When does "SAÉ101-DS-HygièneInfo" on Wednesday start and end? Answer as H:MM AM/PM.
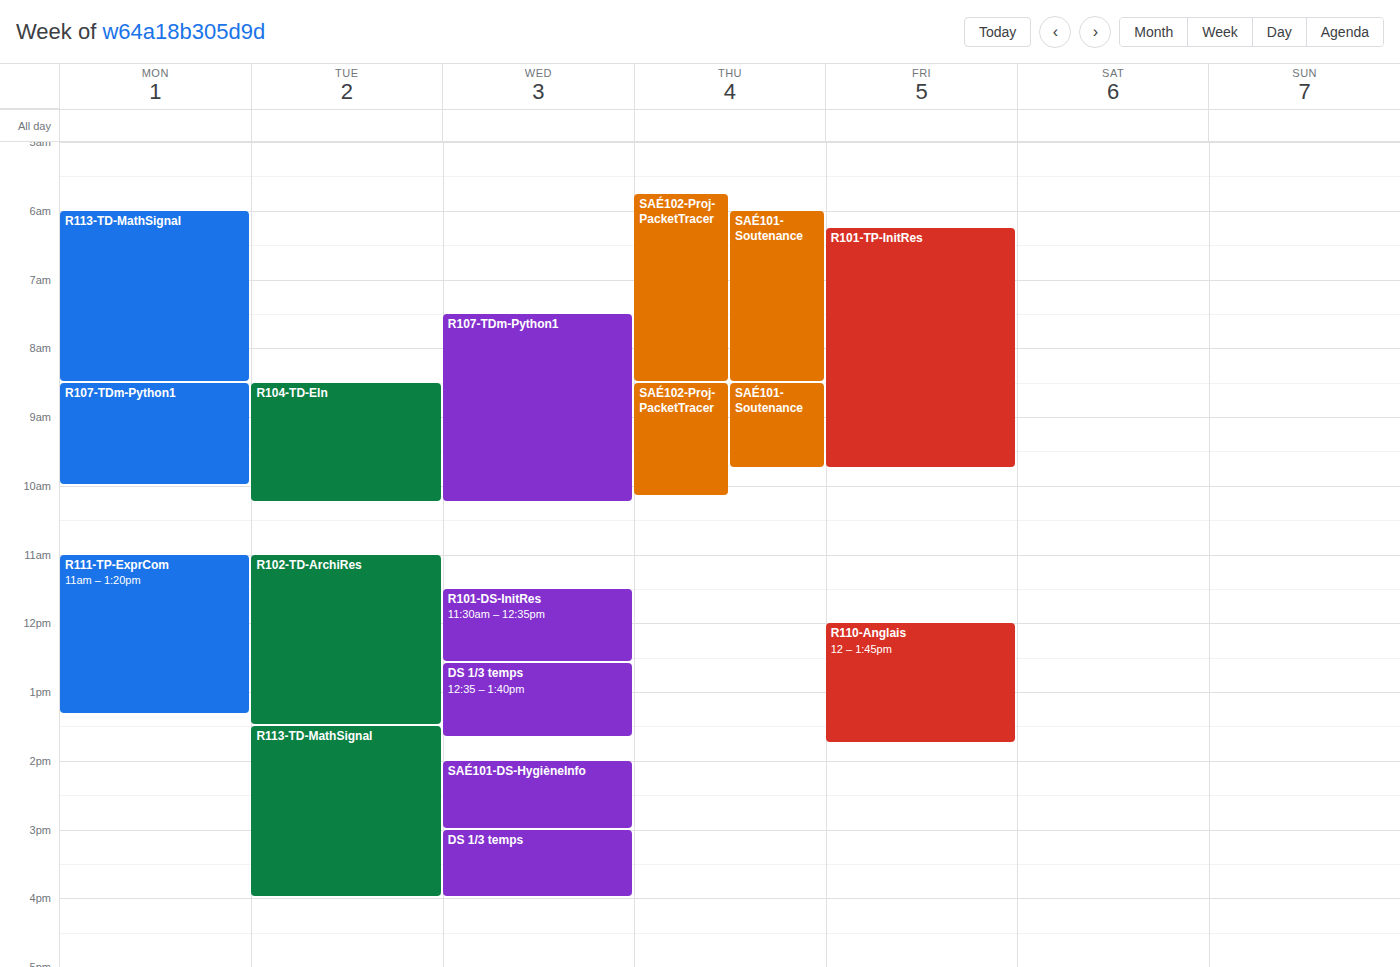
2:00 PM to 3:00 PM